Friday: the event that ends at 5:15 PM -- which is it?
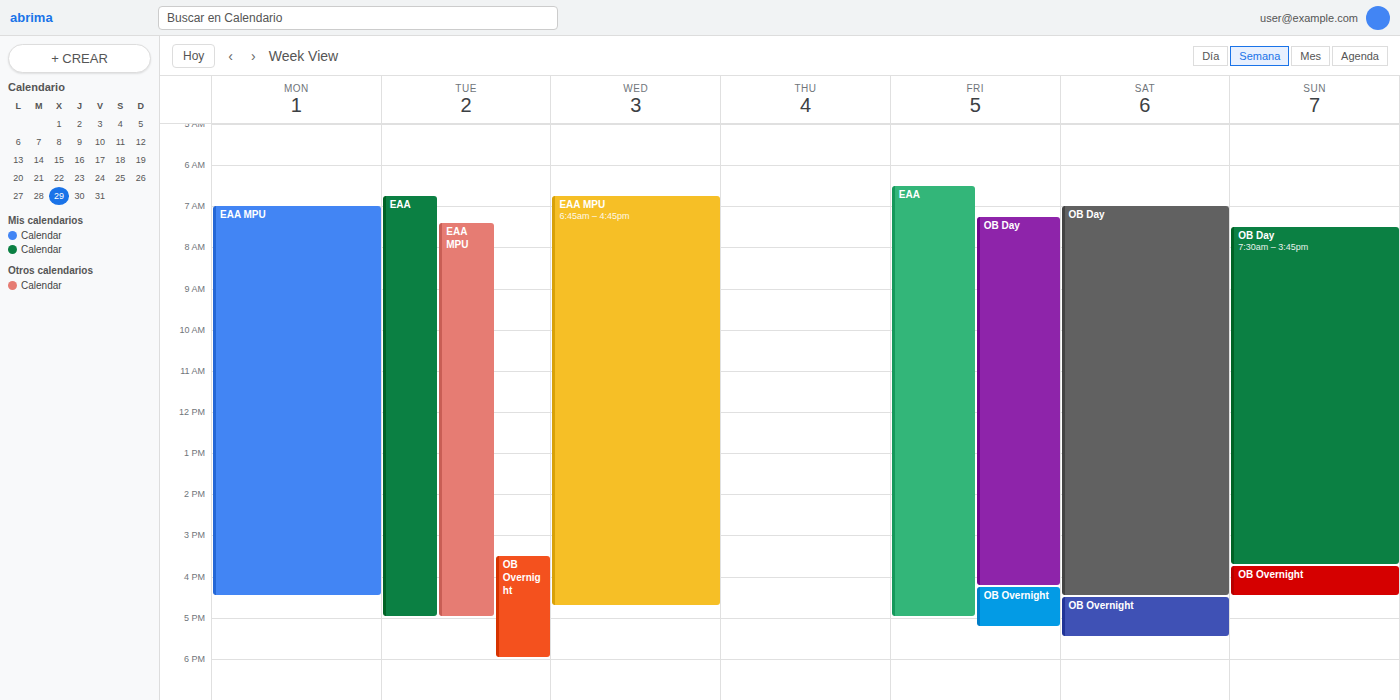
"OB Overnight"